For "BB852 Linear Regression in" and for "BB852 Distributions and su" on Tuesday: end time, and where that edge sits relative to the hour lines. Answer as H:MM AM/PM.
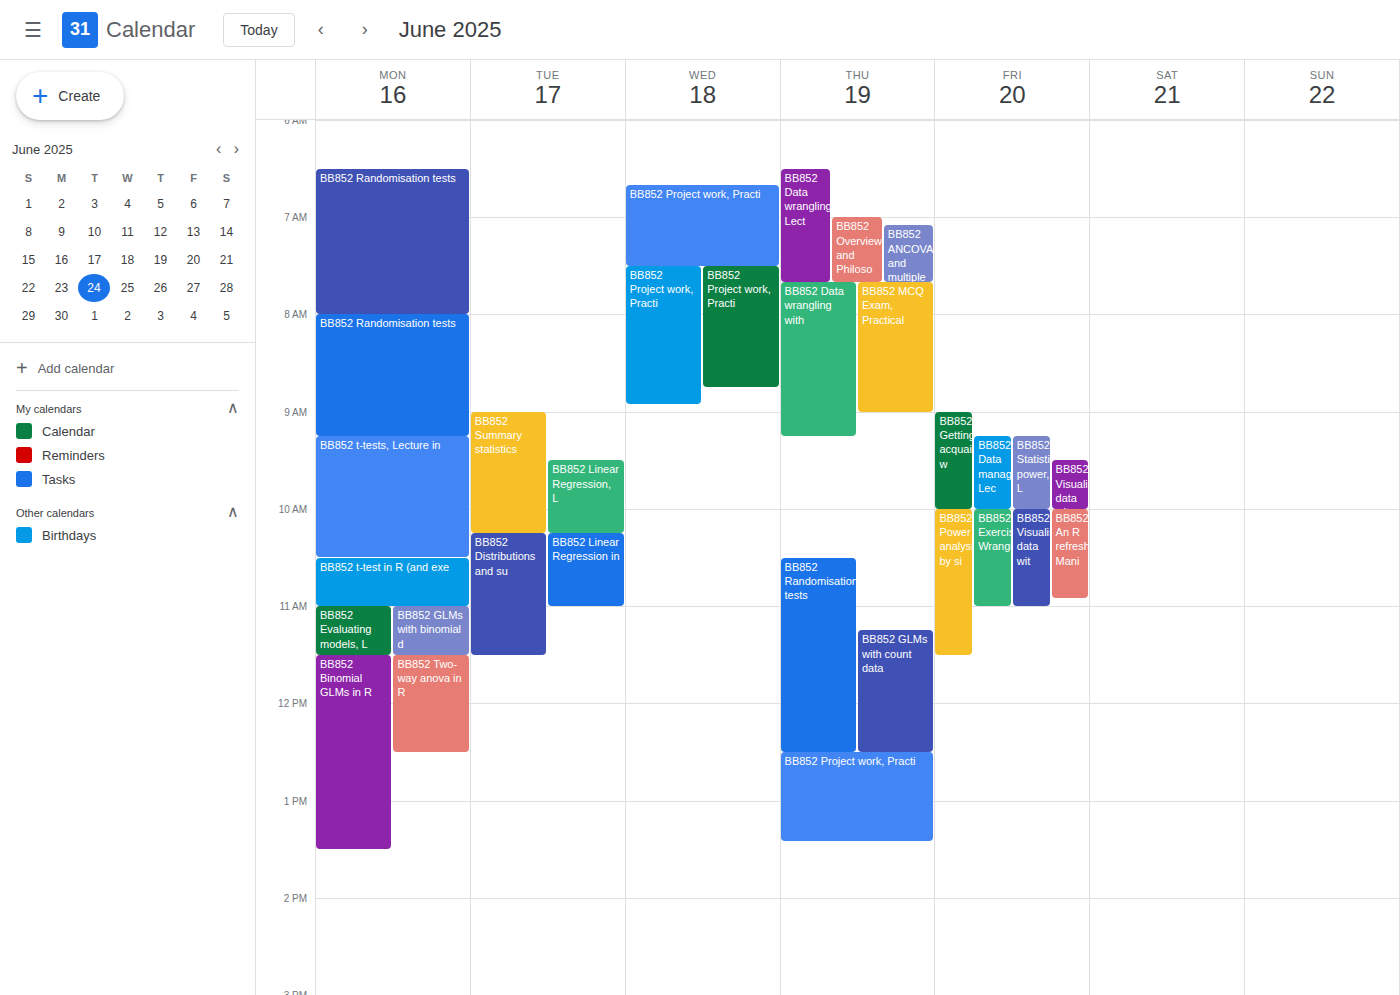
"BB852 Linear Regression in": 11:00 AM, exactly on the 11 AM line. "BB852 Distributions and su": 11:30 AM, halfway between the 11 AM and 12 PM lines.